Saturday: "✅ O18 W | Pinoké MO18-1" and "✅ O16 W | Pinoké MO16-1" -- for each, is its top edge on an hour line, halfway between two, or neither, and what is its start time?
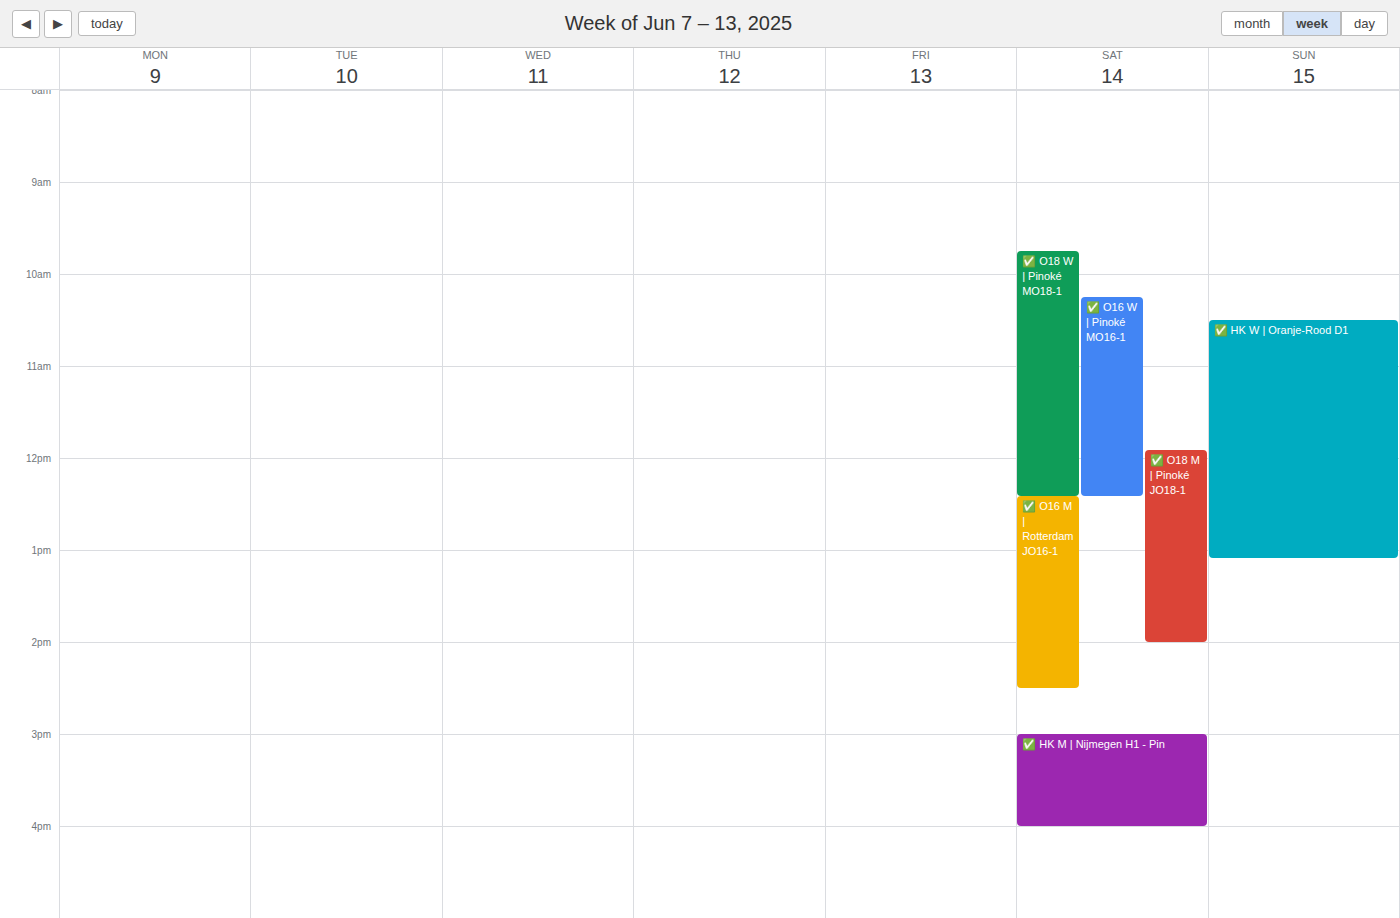
"✅ O18 W | Pinoké MO18-1": 9:45 AM, neither: three quarters of the way from the 9 AM line to the 10 AM line. "✅ O16 W | Pinoké MO16-1": 10:15 AM, neither: a quarter of the way from the 10 AM line to the 11 AM line.